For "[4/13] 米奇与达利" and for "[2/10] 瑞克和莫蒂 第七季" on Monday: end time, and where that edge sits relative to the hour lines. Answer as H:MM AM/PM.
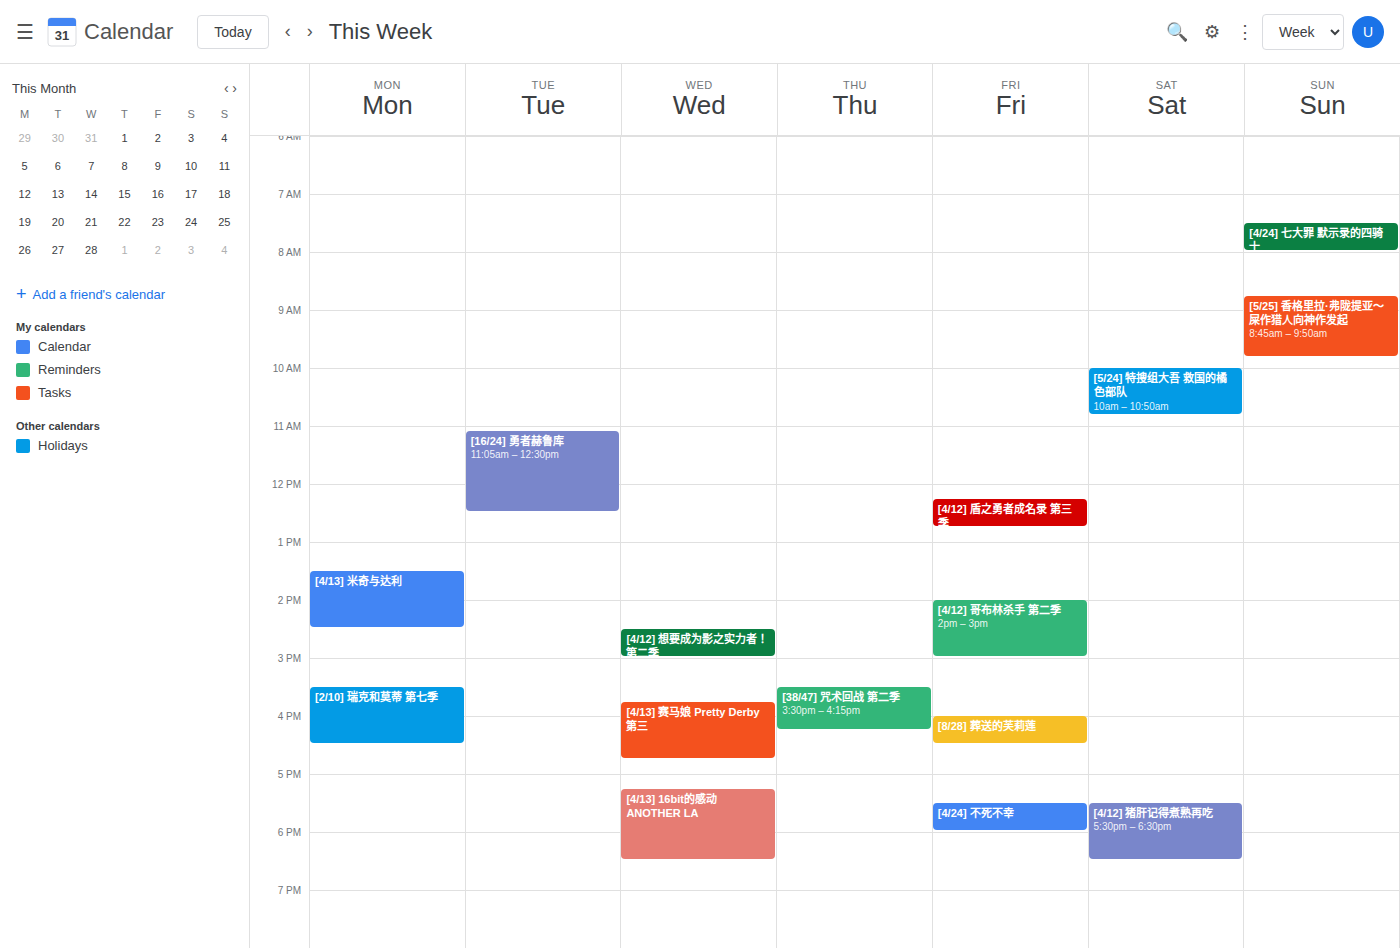
"[4/13] 米奇与达利": 2:30 PM, halfway between the 2 PM and 3 PM lines. "[2/10] 瑞克和莫蒂 第七季": 4:30 PM, halfway between the 4 PM and 5 PM lines.